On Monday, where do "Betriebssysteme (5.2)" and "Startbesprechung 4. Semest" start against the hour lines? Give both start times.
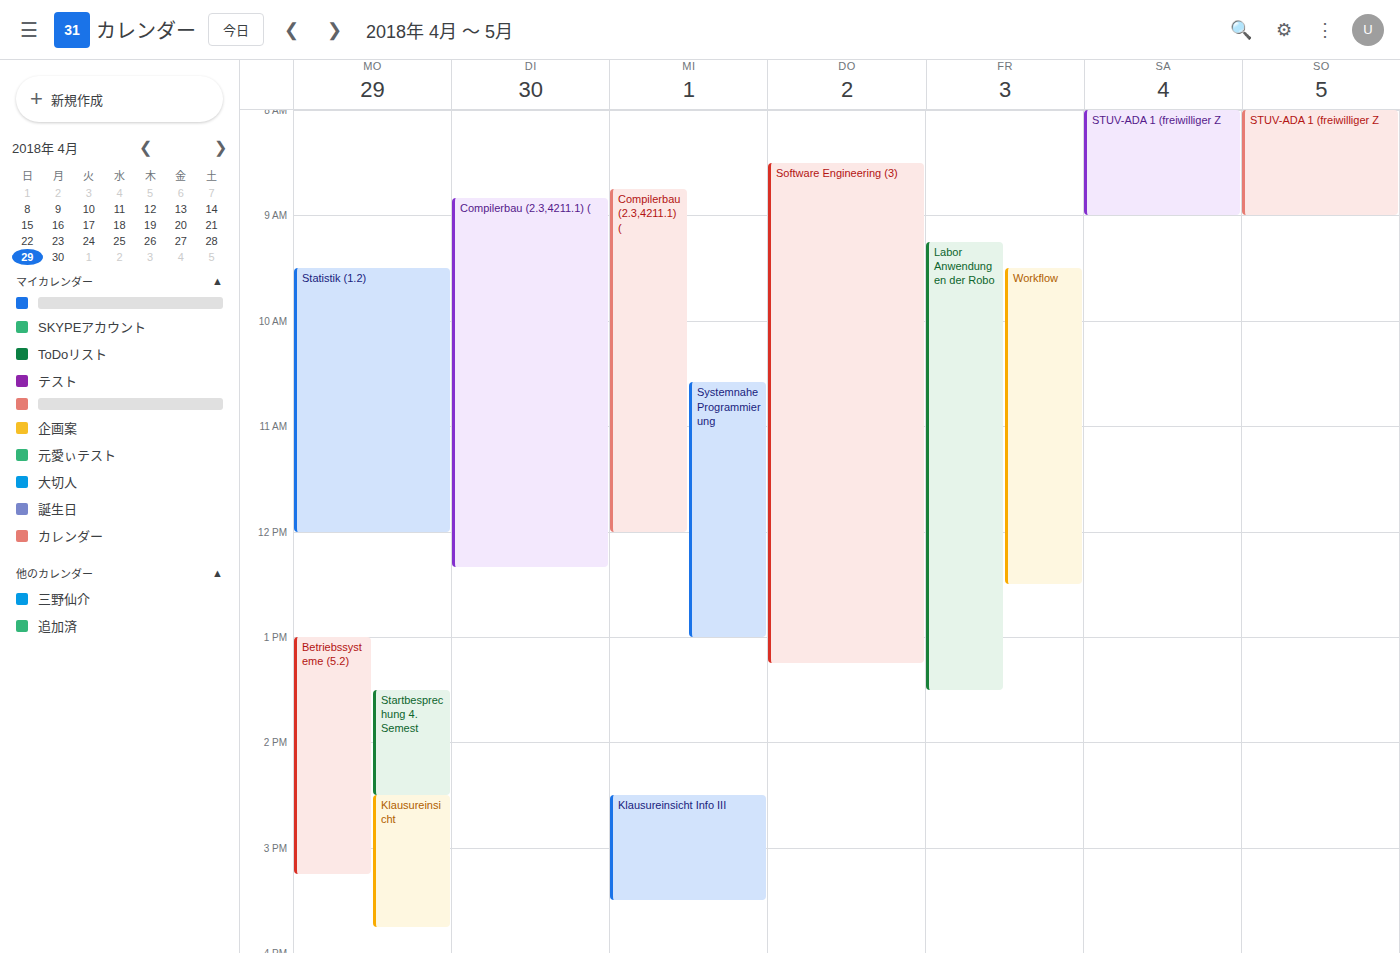
"Betriebssysteme (5.2)": 13:00, exactly on the 13:00 line. "Startbesprechung 4. Semest": 13:30, halfway between the 13:00 and 14:00 lines.